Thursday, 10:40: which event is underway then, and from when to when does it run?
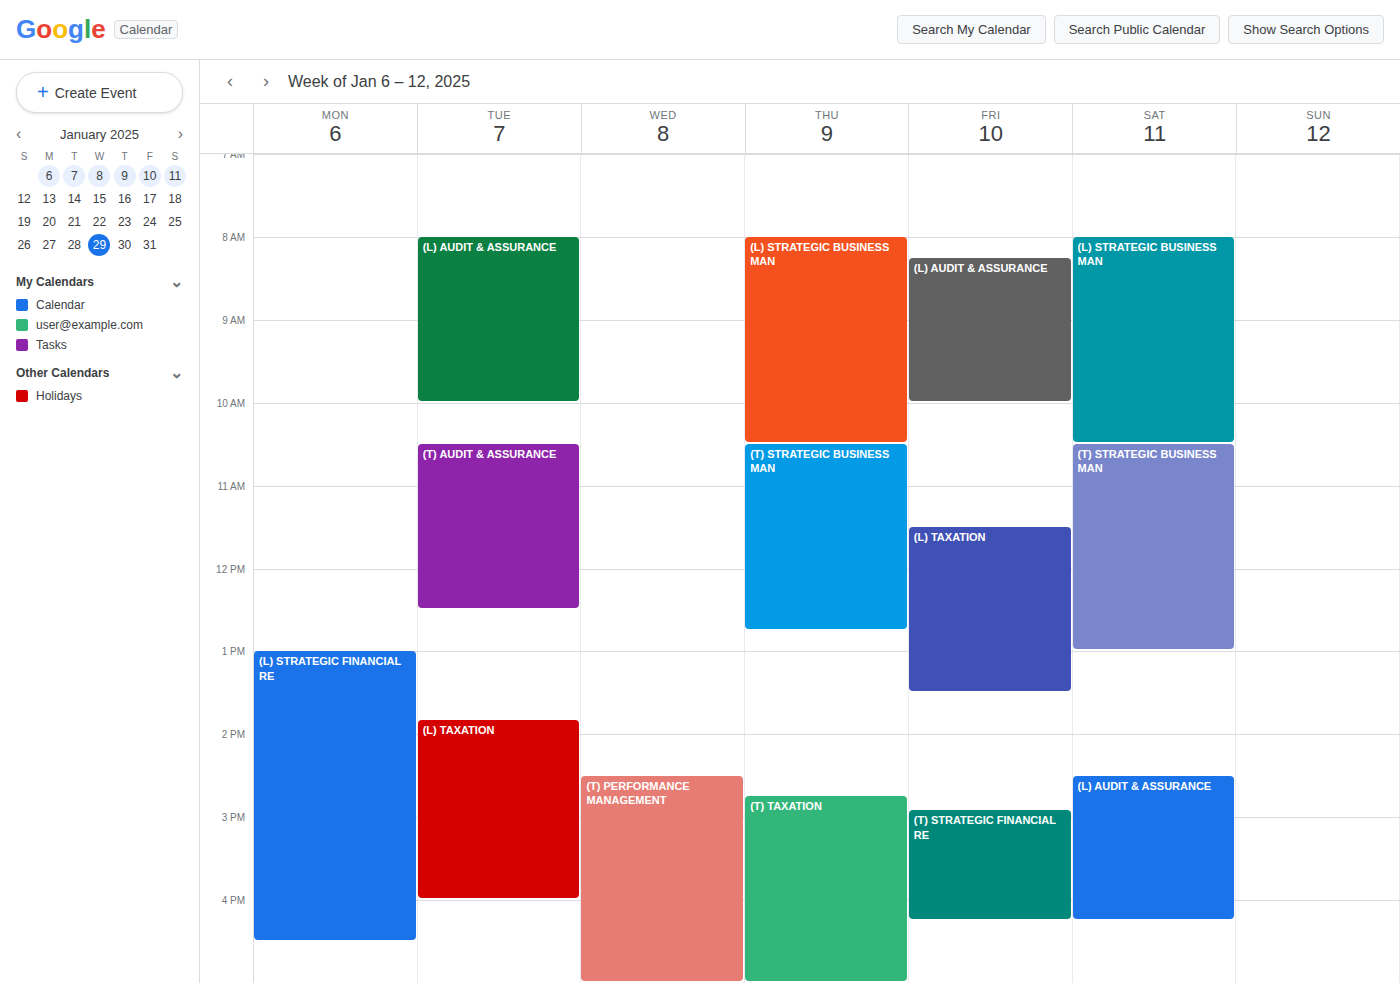
"(T) STRATEGIC BUSINESS MAN", 10:30 to 12:45